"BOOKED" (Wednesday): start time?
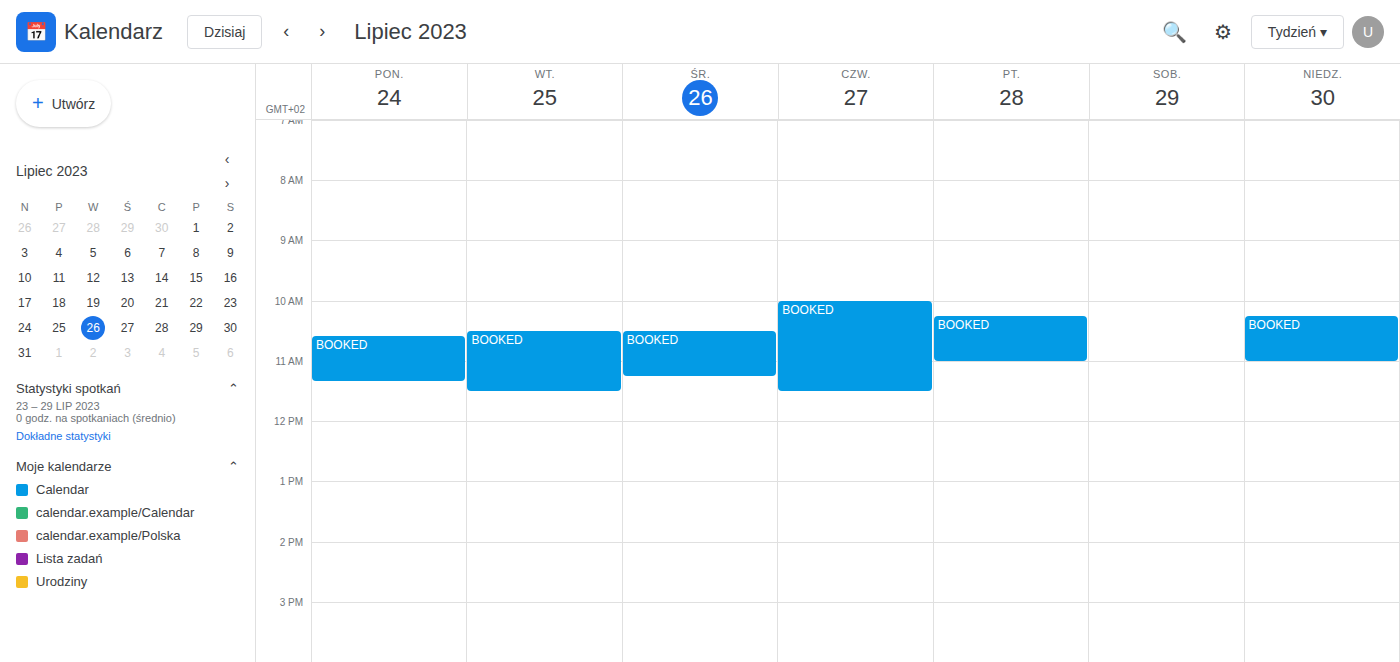
10:30 AM